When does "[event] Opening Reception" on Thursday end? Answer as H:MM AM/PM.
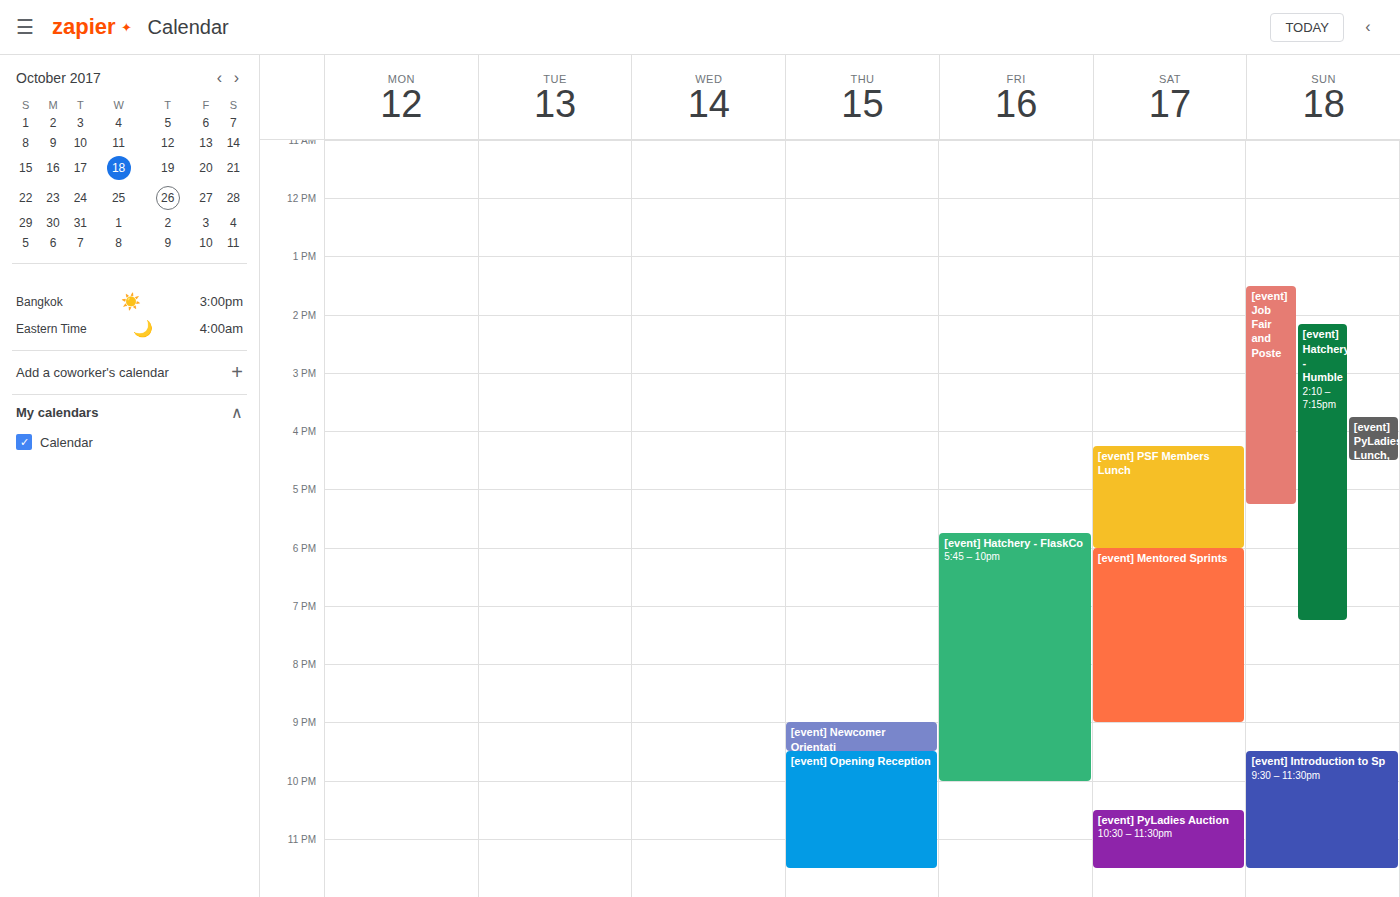
11:30 PM